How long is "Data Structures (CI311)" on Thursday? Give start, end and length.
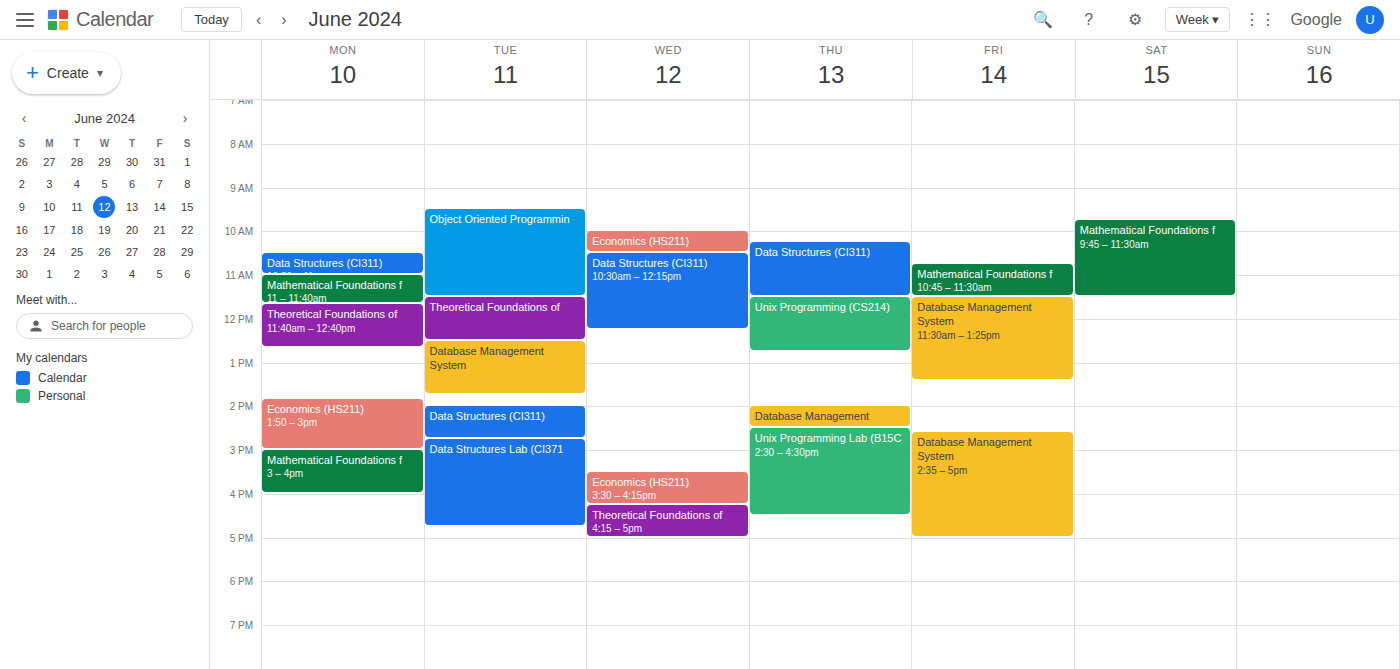
10:15 AM to 11:30 AM, 1 hour 15 minutes